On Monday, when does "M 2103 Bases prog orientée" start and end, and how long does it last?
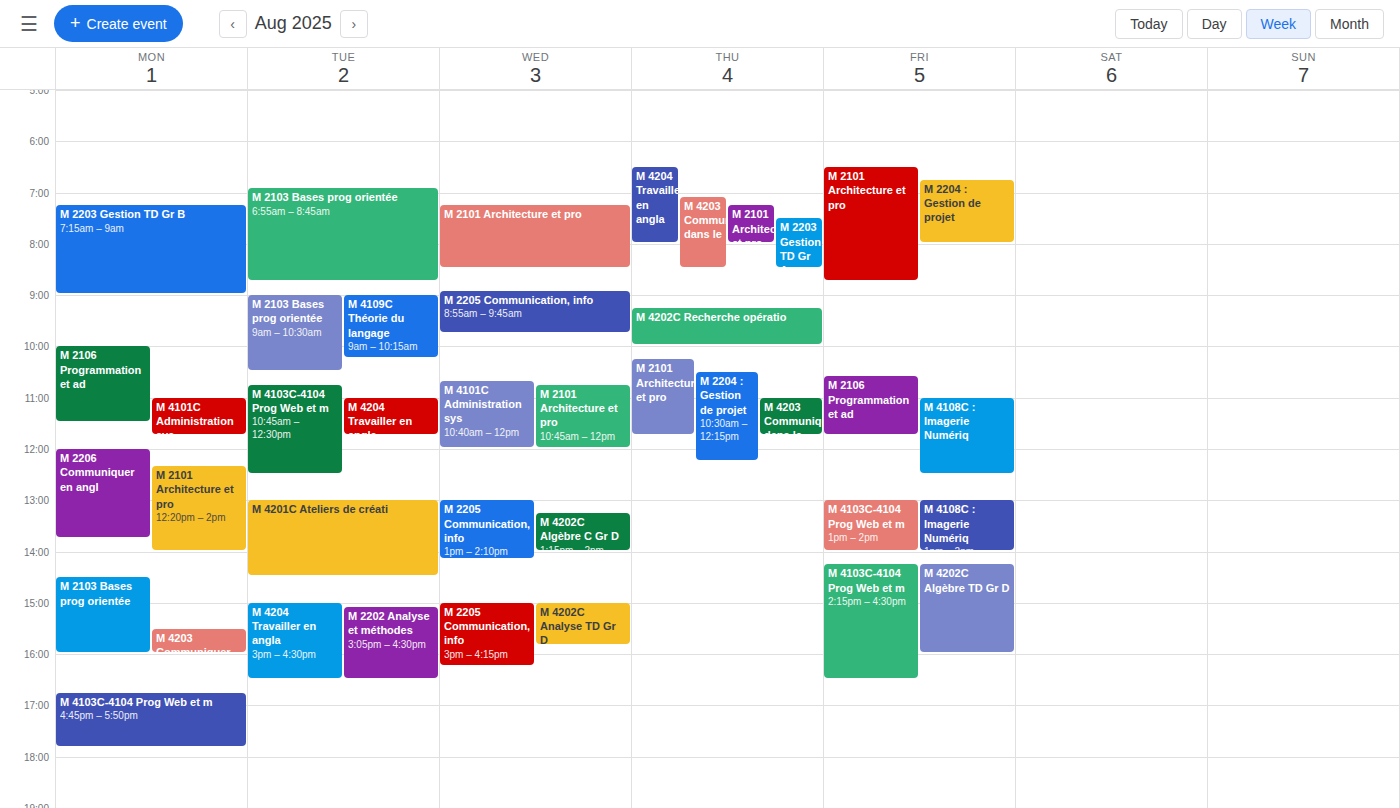
2:30 PM to 4:00 PM, 1 hour 30 minutes